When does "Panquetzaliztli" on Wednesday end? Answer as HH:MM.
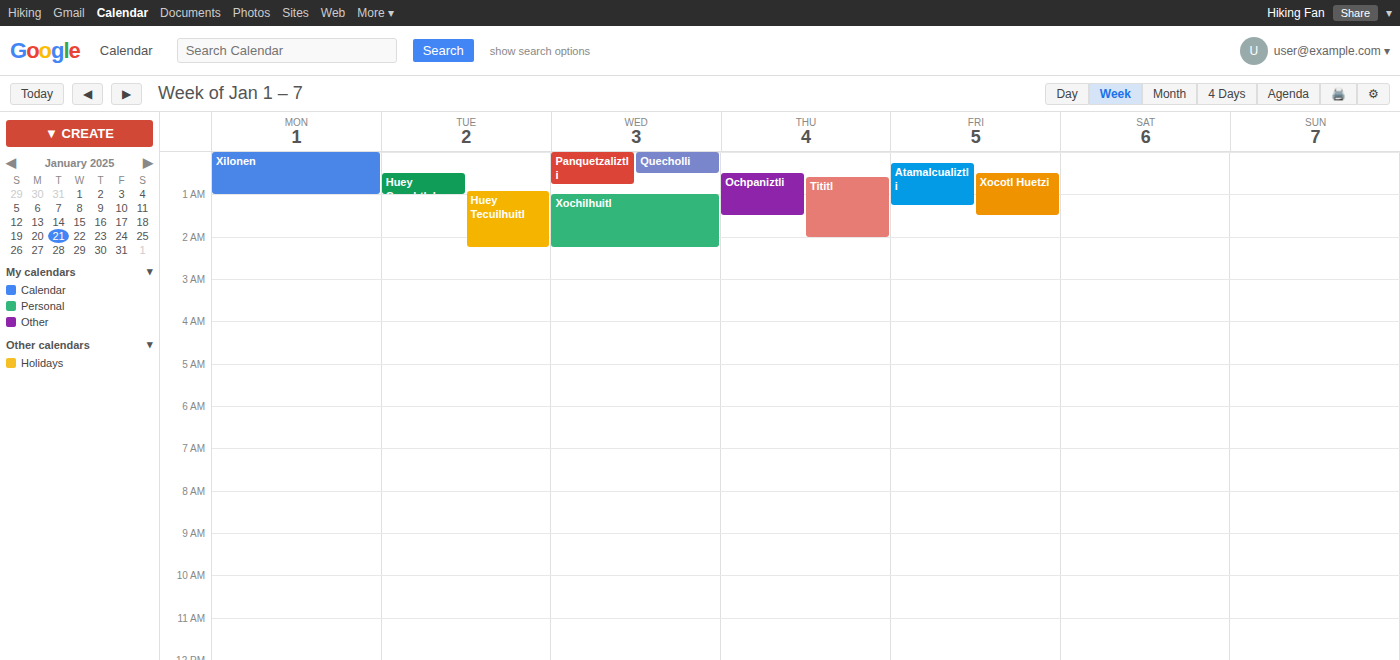
00:45